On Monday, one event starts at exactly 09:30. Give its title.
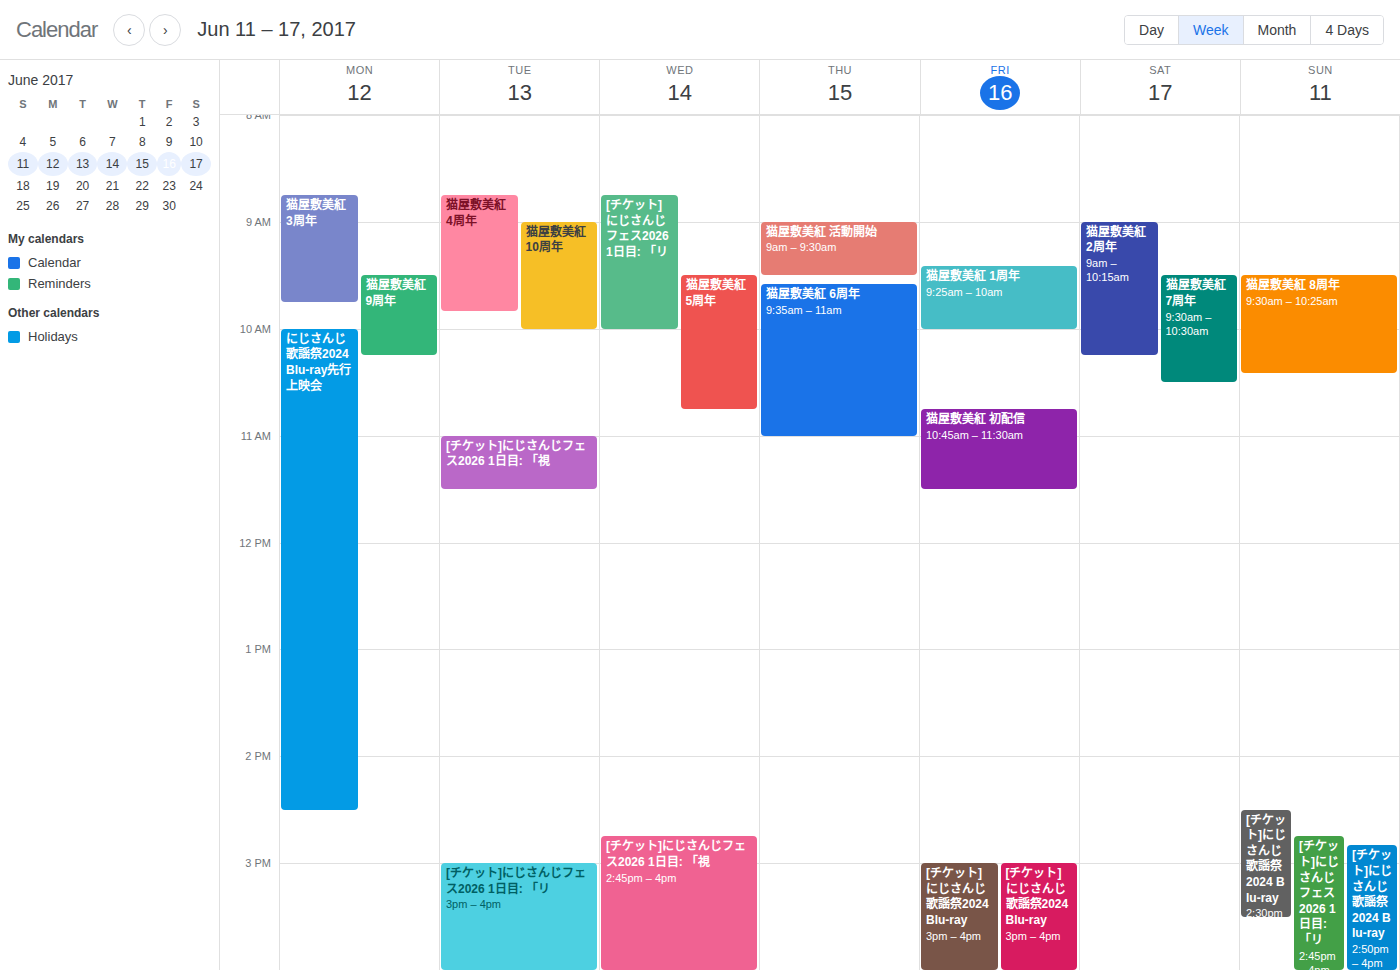
"猫屋敷美紅 9周年"